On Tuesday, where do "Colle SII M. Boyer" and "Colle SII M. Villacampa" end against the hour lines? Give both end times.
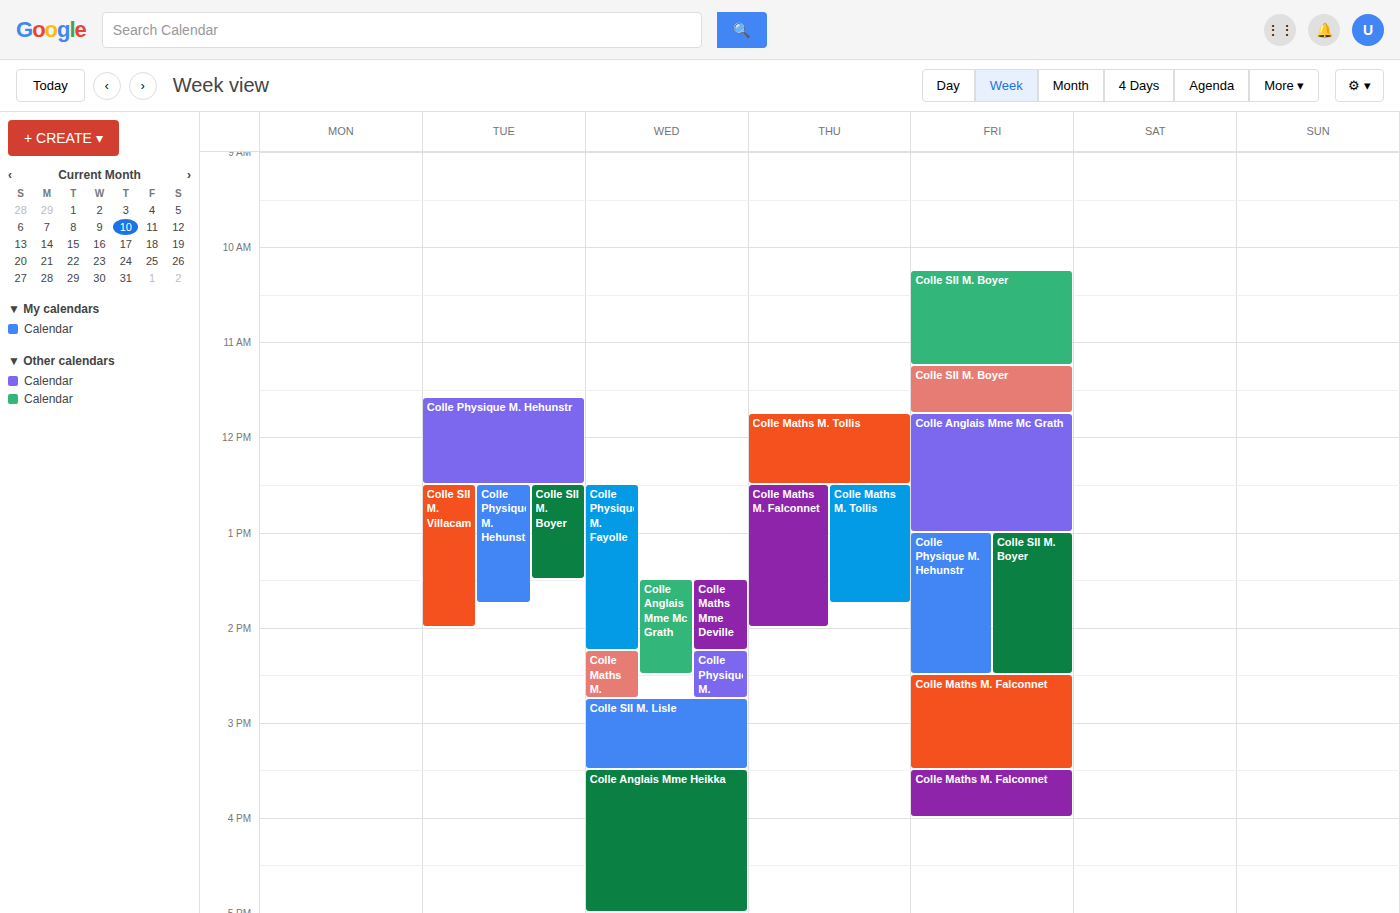
"Colle SII M. Boyer": 1:30 PM, halfway between the 1 PM and 2 PM lines. "Colle SII M. Villacampa": 2:00 PM, exactly on the 2 PM line.